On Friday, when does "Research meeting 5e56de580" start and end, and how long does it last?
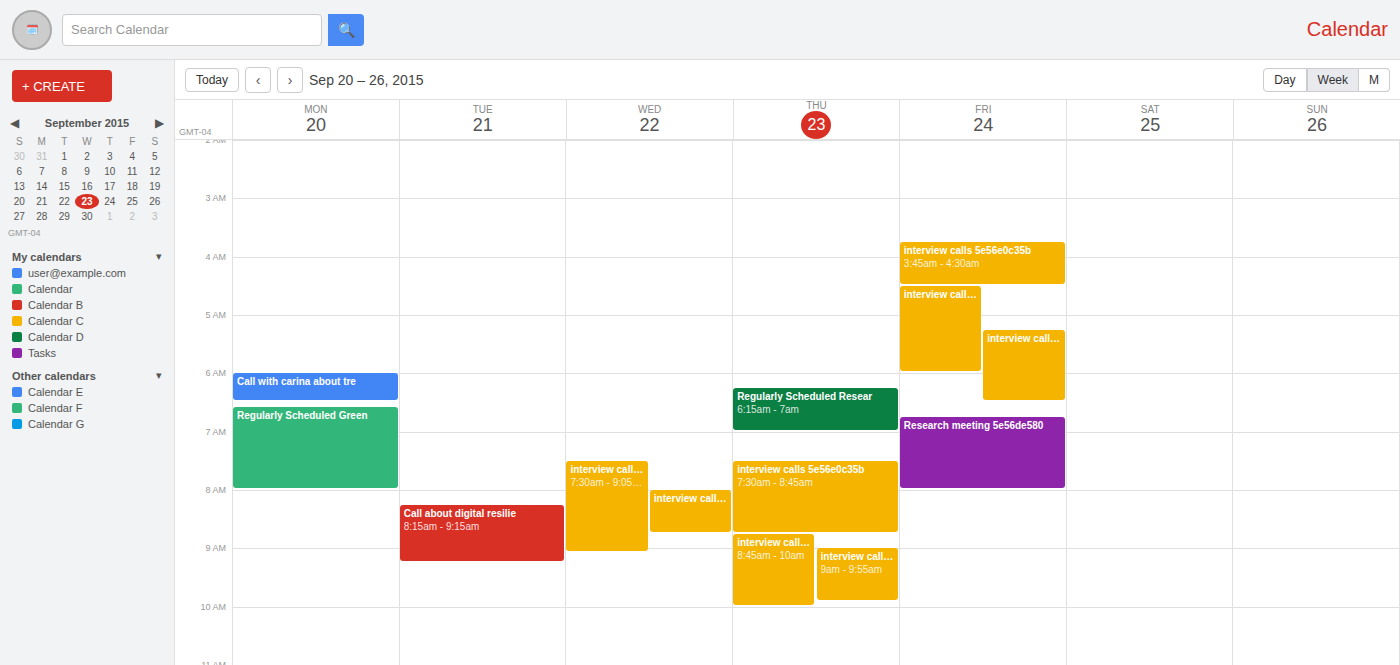
6:45 AM to 8:00 AM, 1 hour 15 minutes